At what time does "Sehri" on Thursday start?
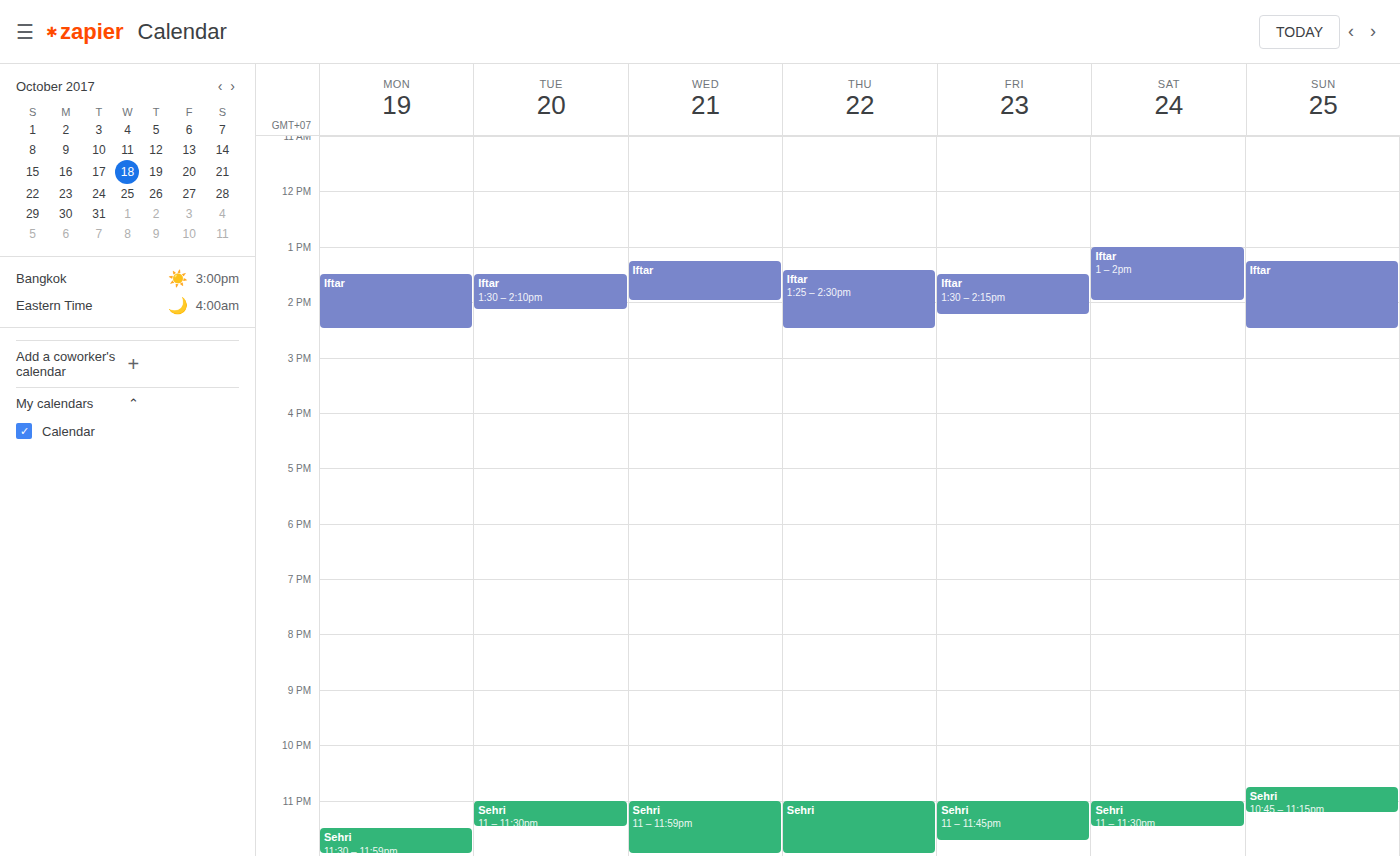
11:00 PM